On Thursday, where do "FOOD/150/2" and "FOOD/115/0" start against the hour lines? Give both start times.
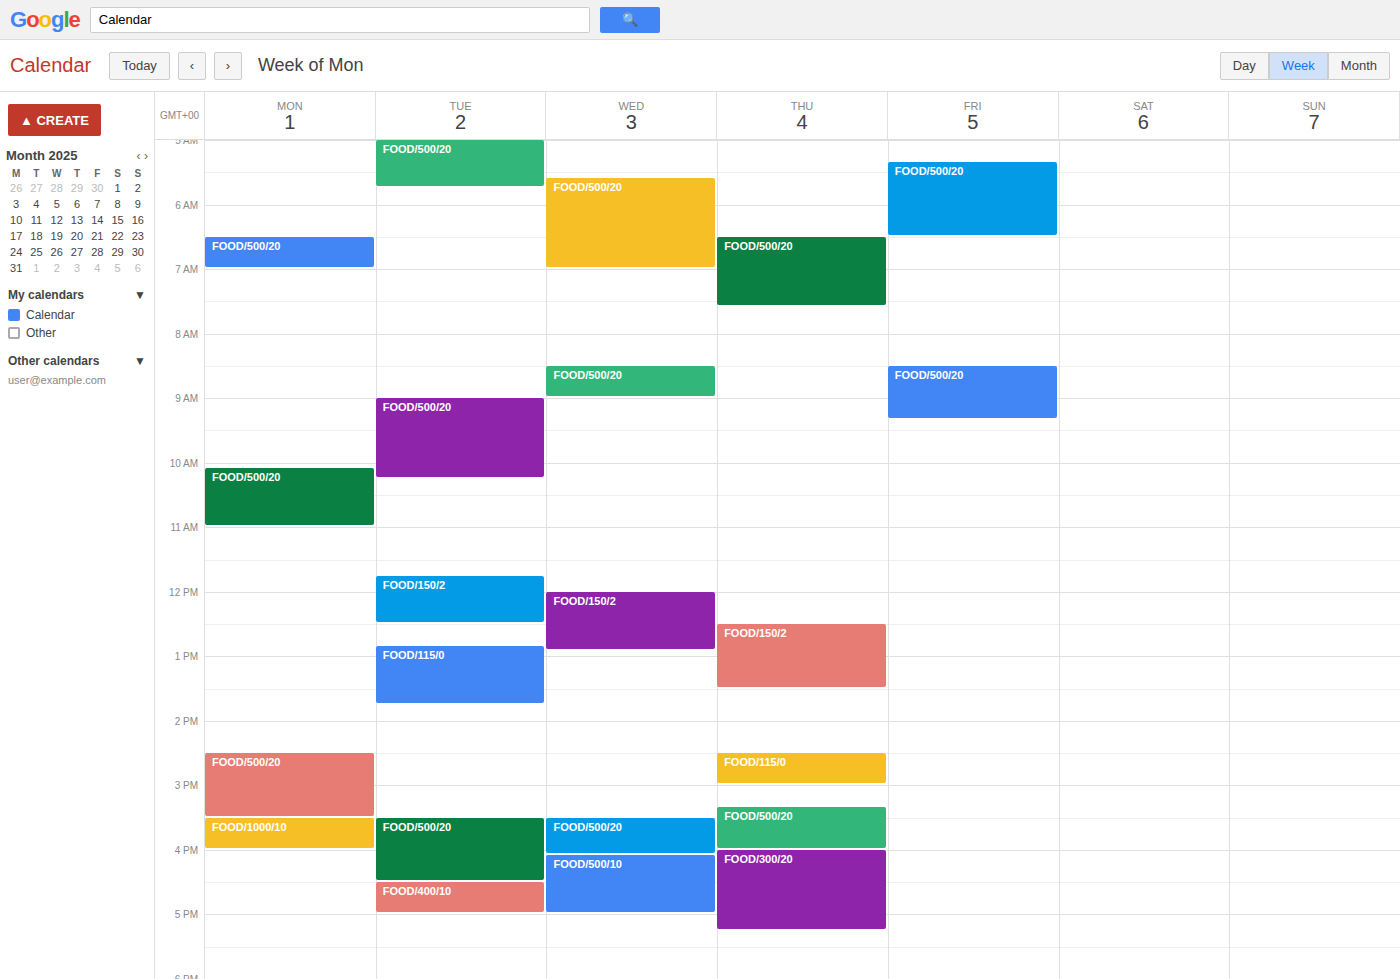
"FOOD/150/2": 12:30 PM, halfway between the 12 PM and 1 PM lines. "FOOD/115/0": 2:30 PM, halfway between the 2 PM and 3 PM lines.